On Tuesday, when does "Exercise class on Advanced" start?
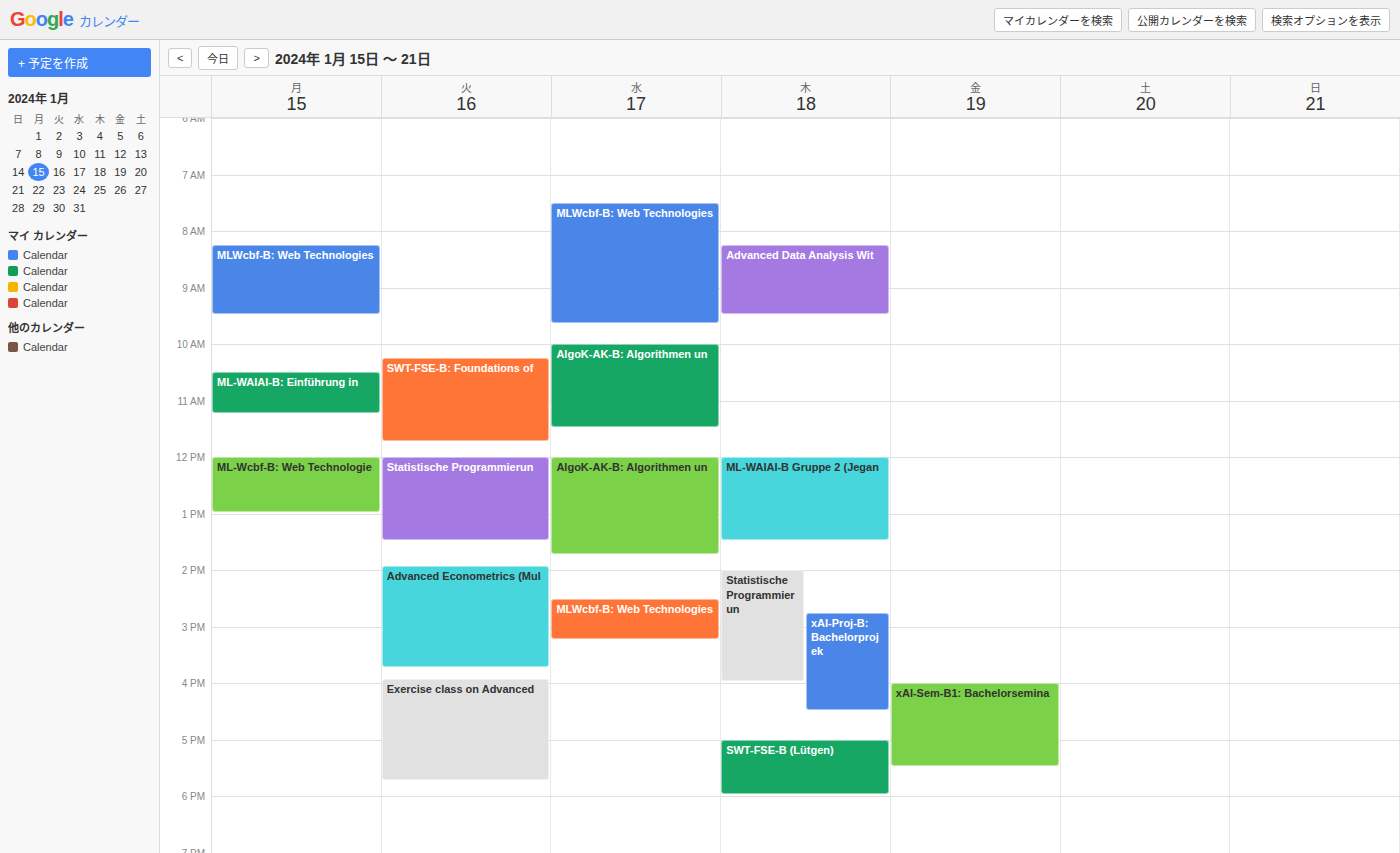
3:55 PM